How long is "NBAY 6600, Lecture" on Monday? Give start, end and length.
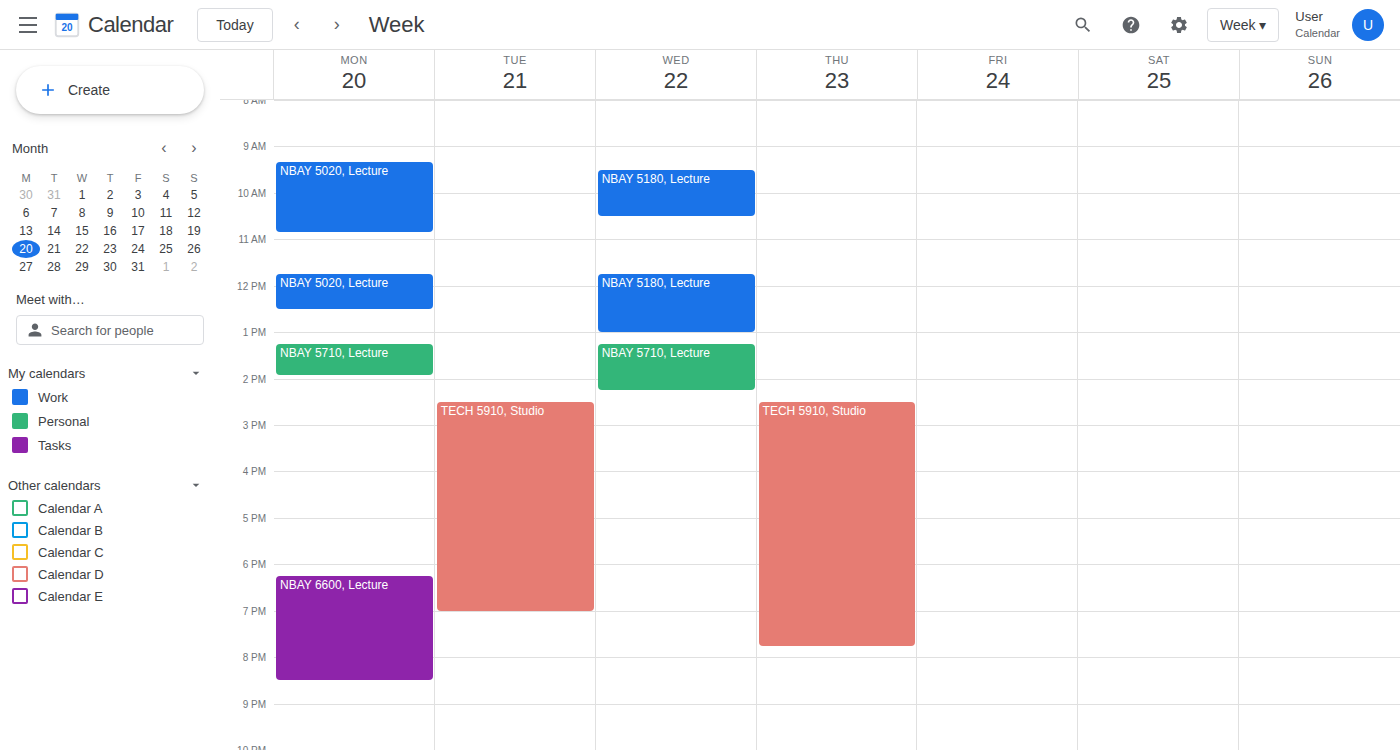
6:15 PM to 8:30 PM, 2 hours 15 minutes